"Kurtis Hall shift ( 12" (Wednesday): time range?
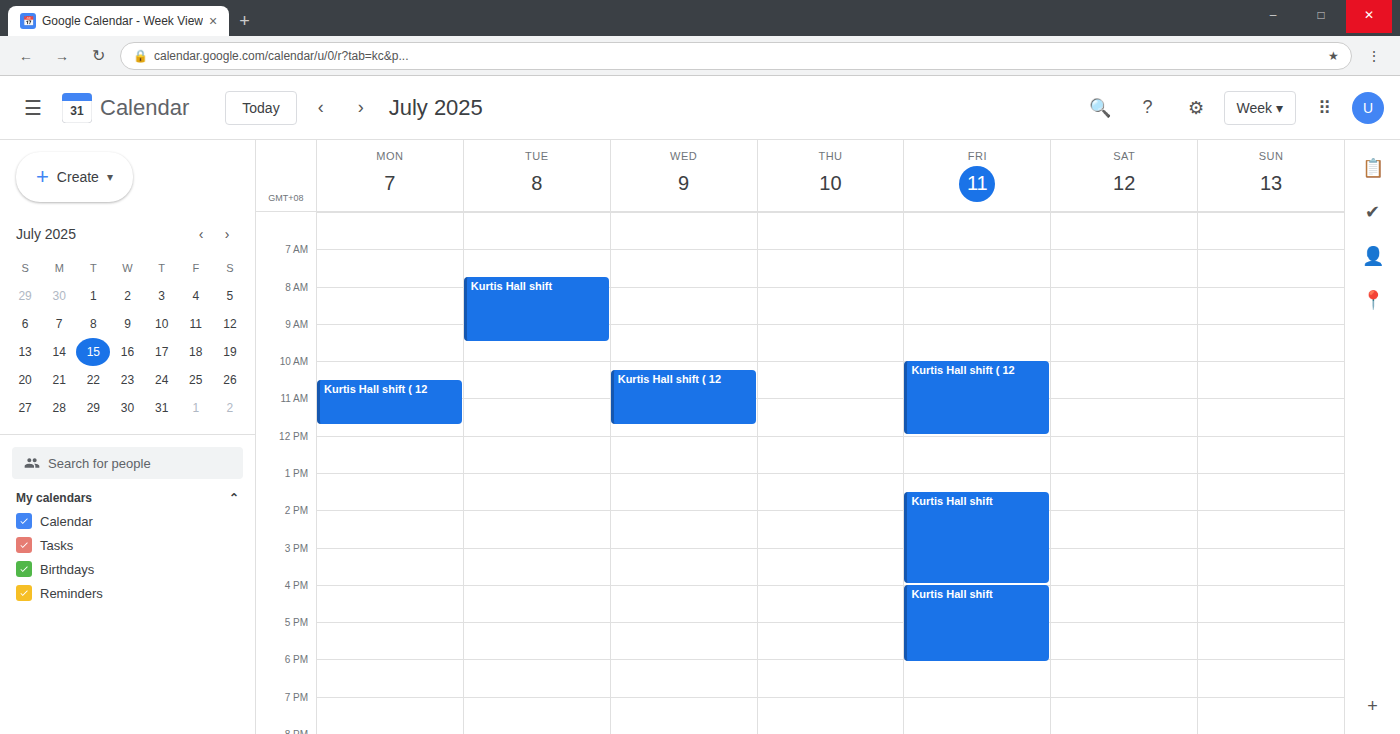
10:15 AM to 11:45 AM